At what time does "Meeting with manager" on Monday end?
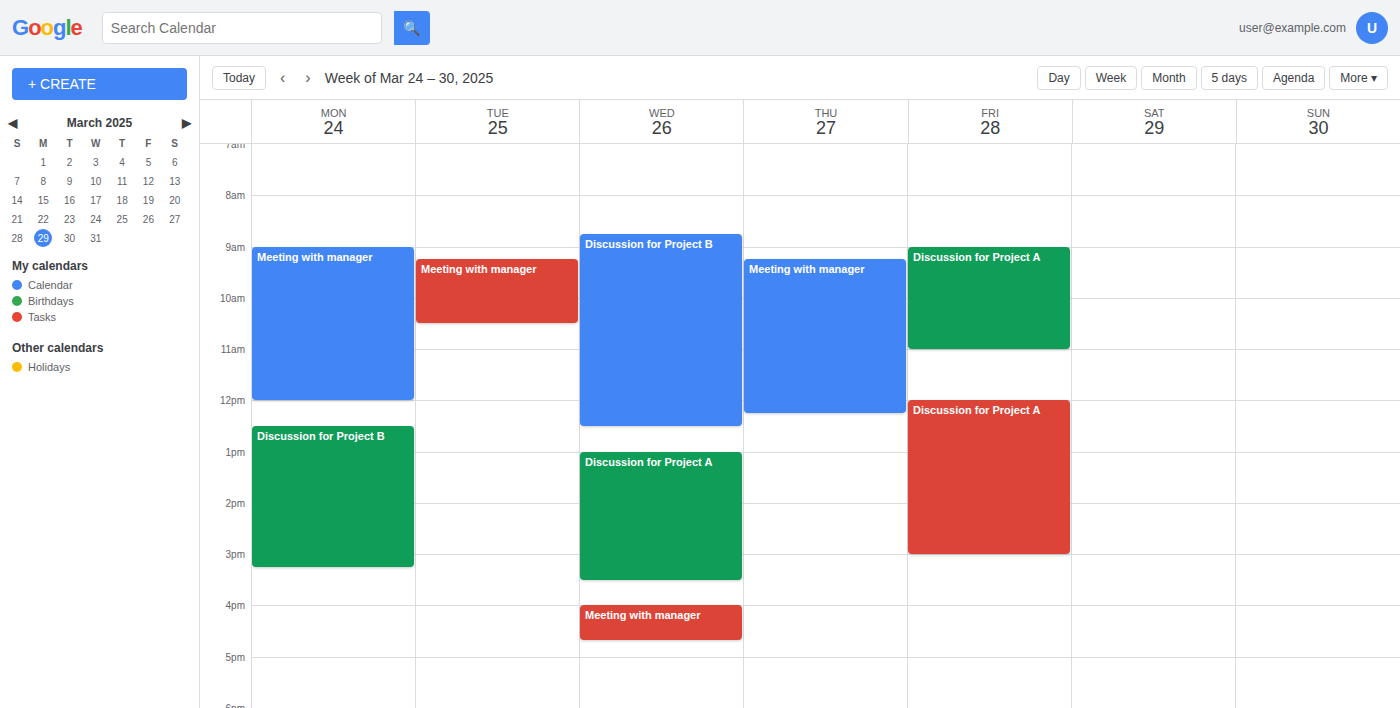
12:00 PM